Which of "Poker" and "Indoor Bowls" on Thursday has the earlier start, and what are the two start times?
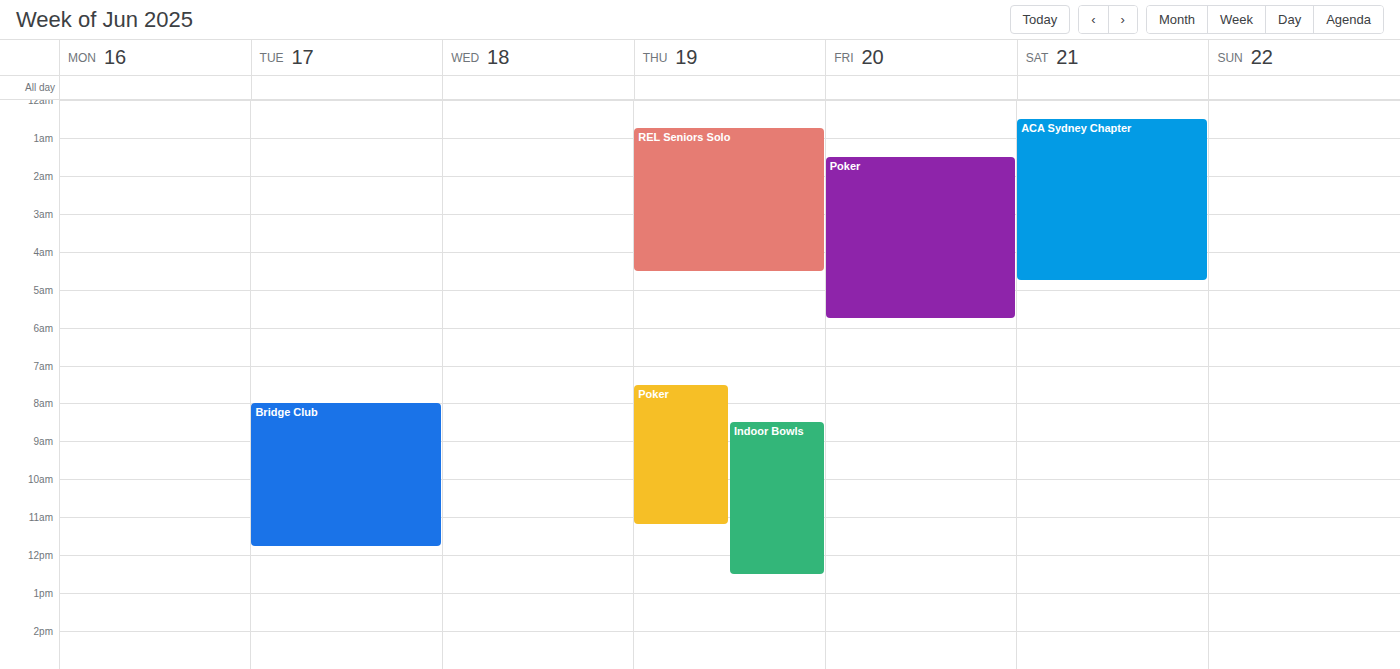
"Poker" 7:30 AM; "Indoor Bowls" 8:30 AM.